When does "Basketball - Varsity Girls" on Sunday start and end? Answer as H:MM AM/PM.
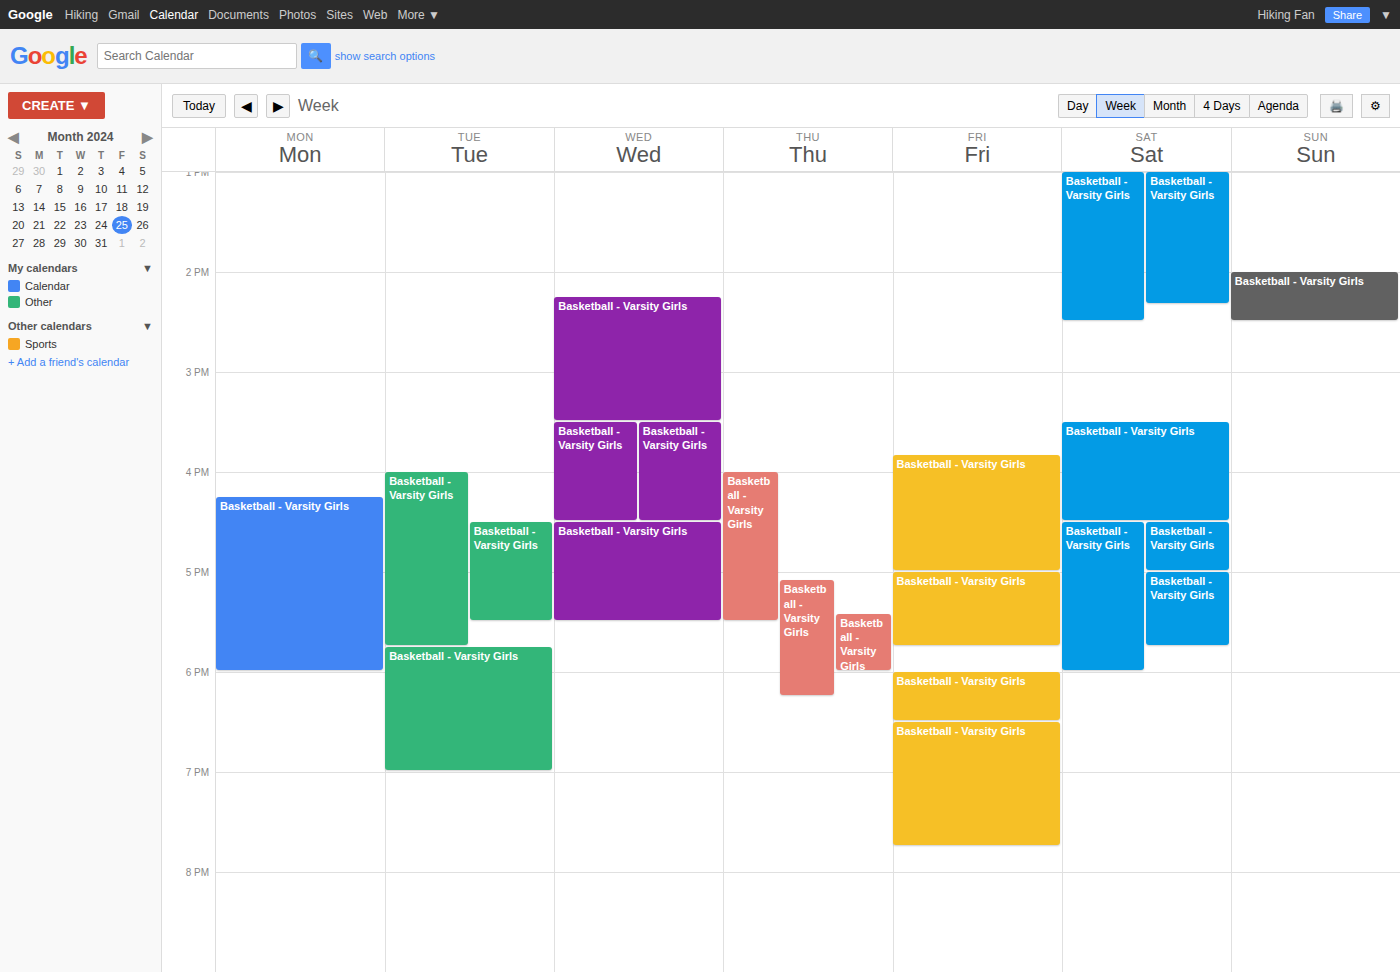
2:00 PM to 2:30 PM